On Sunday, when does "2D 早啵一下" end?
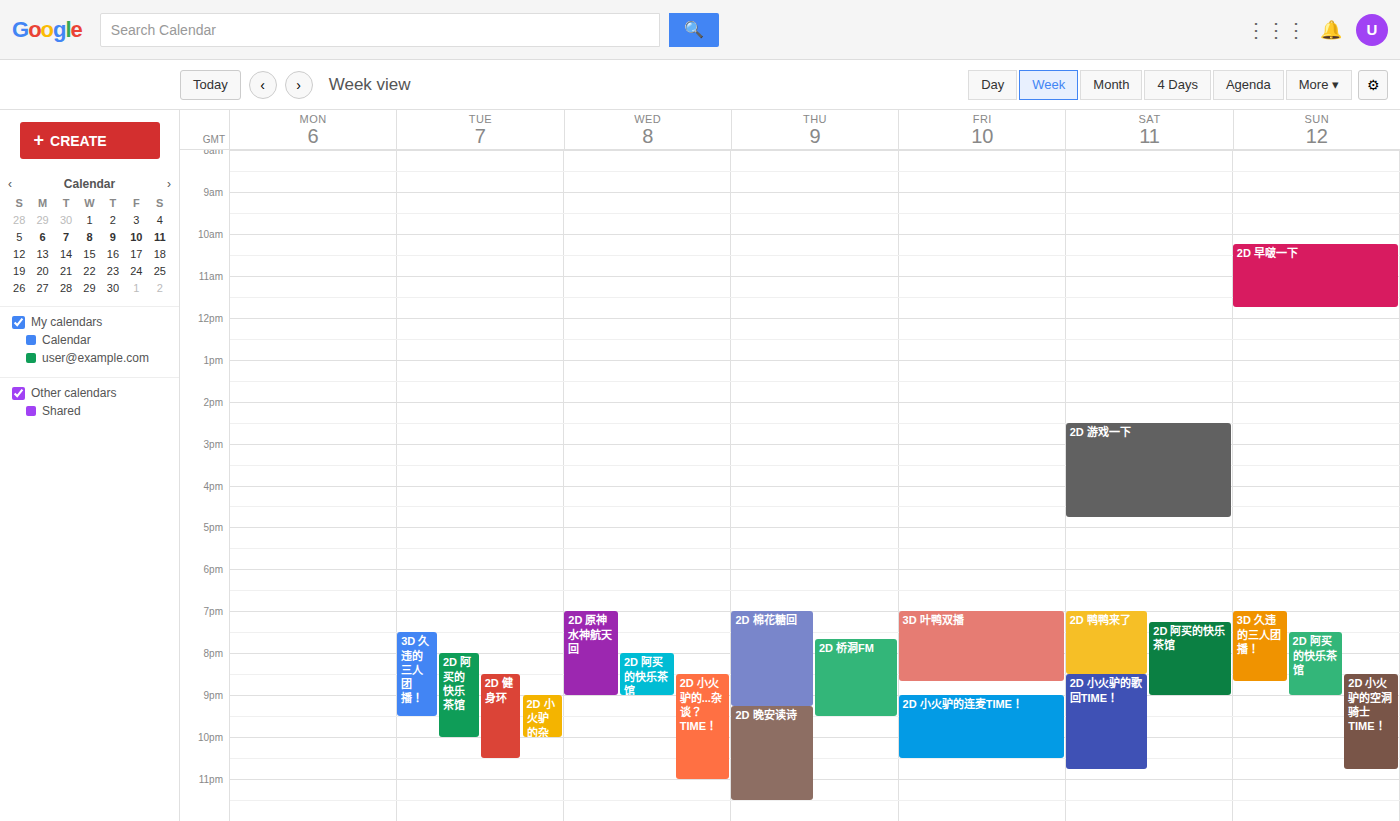
11:45 AM